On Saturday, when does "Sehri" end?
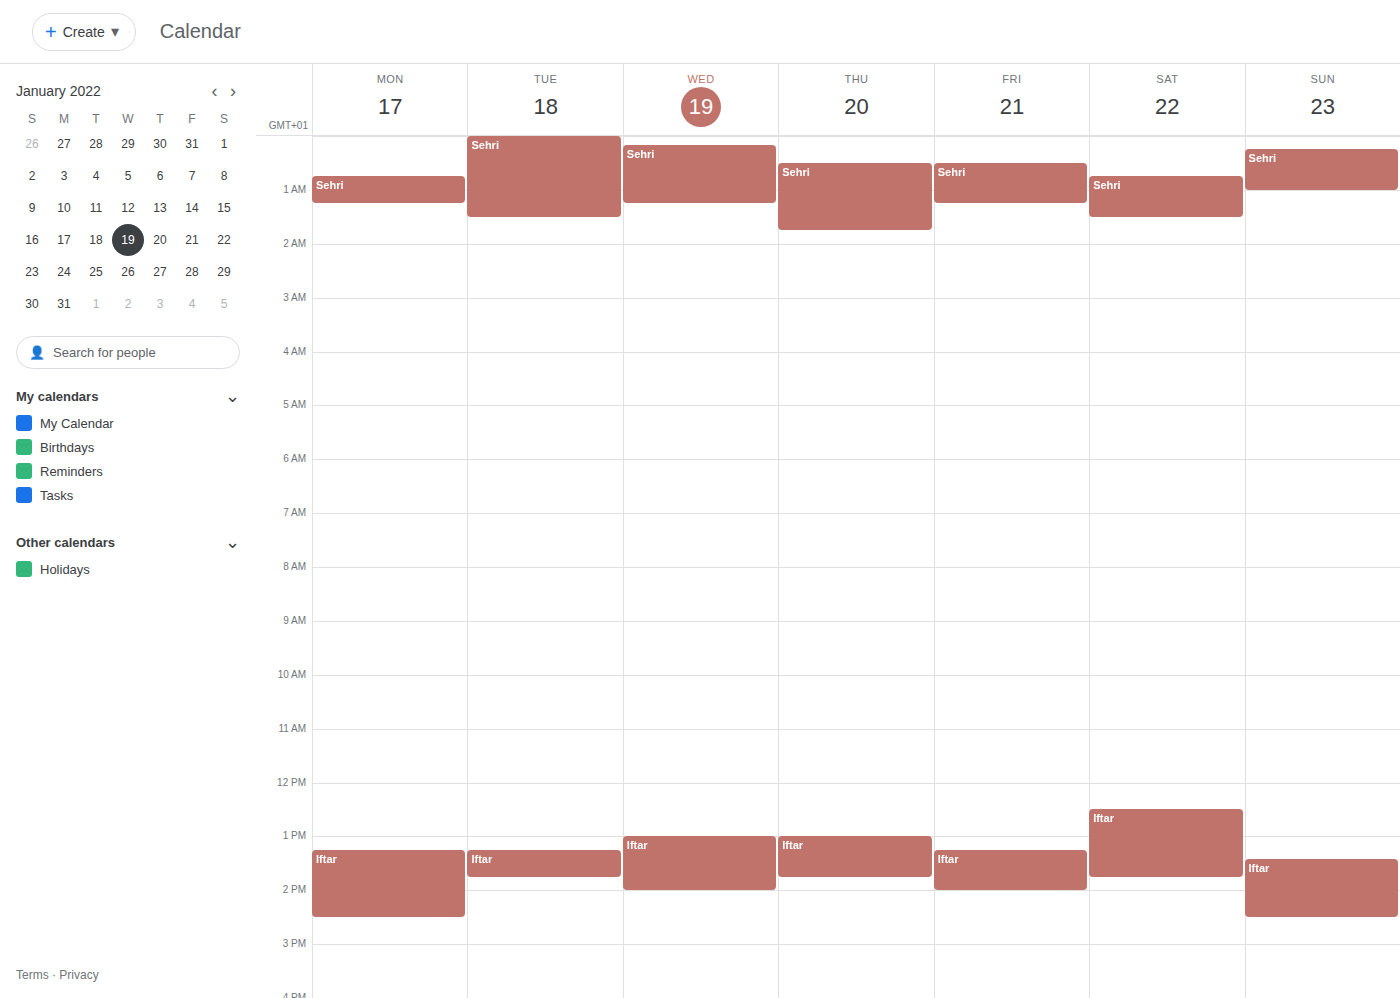
1:30 AM